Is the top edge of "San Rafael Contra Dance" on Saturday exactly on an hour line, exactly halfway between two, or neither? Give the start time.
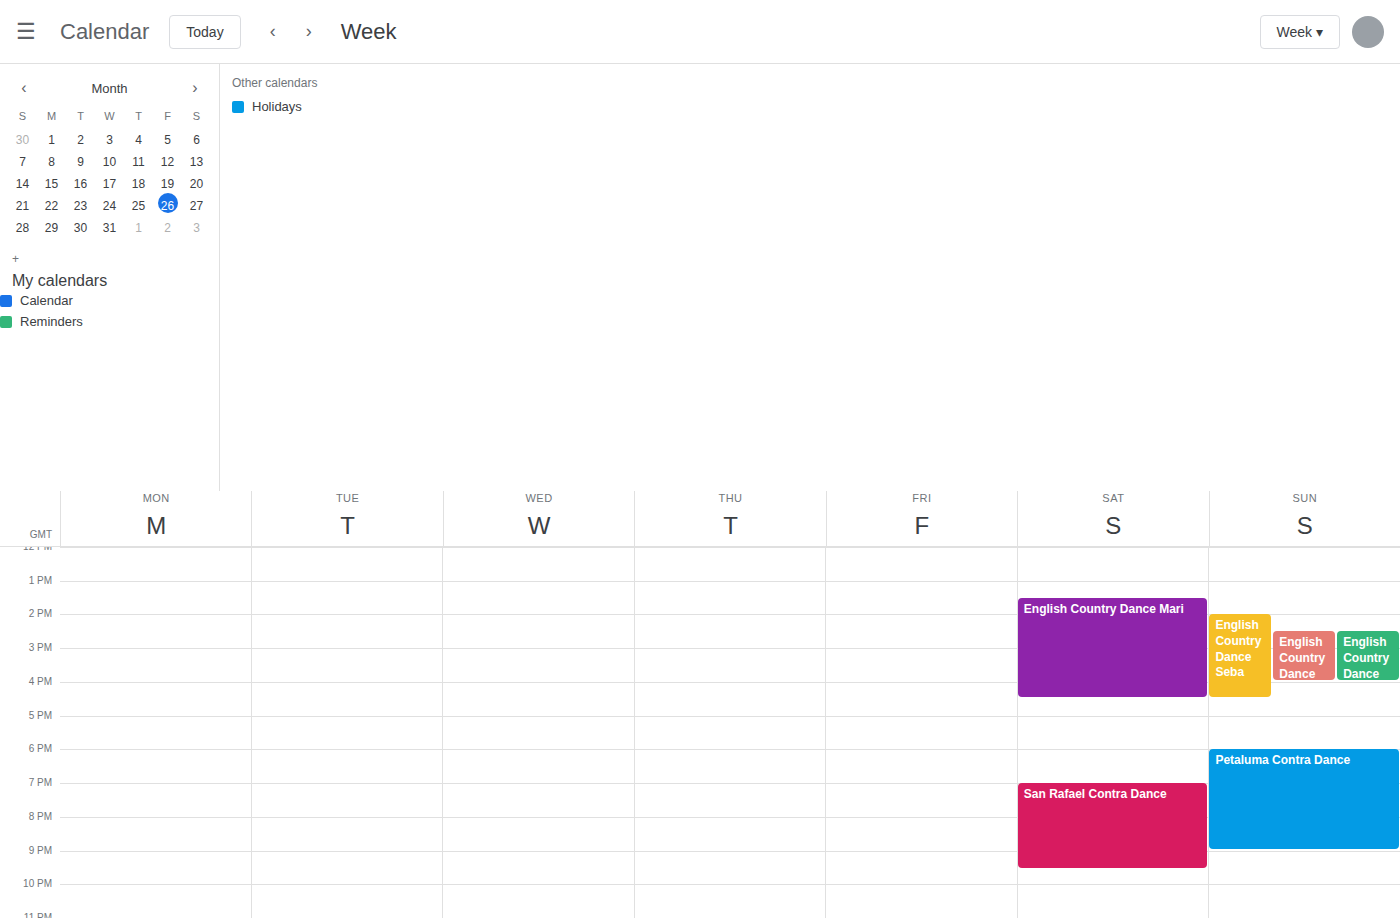
19:00 -- exactly on the 19:00 line.